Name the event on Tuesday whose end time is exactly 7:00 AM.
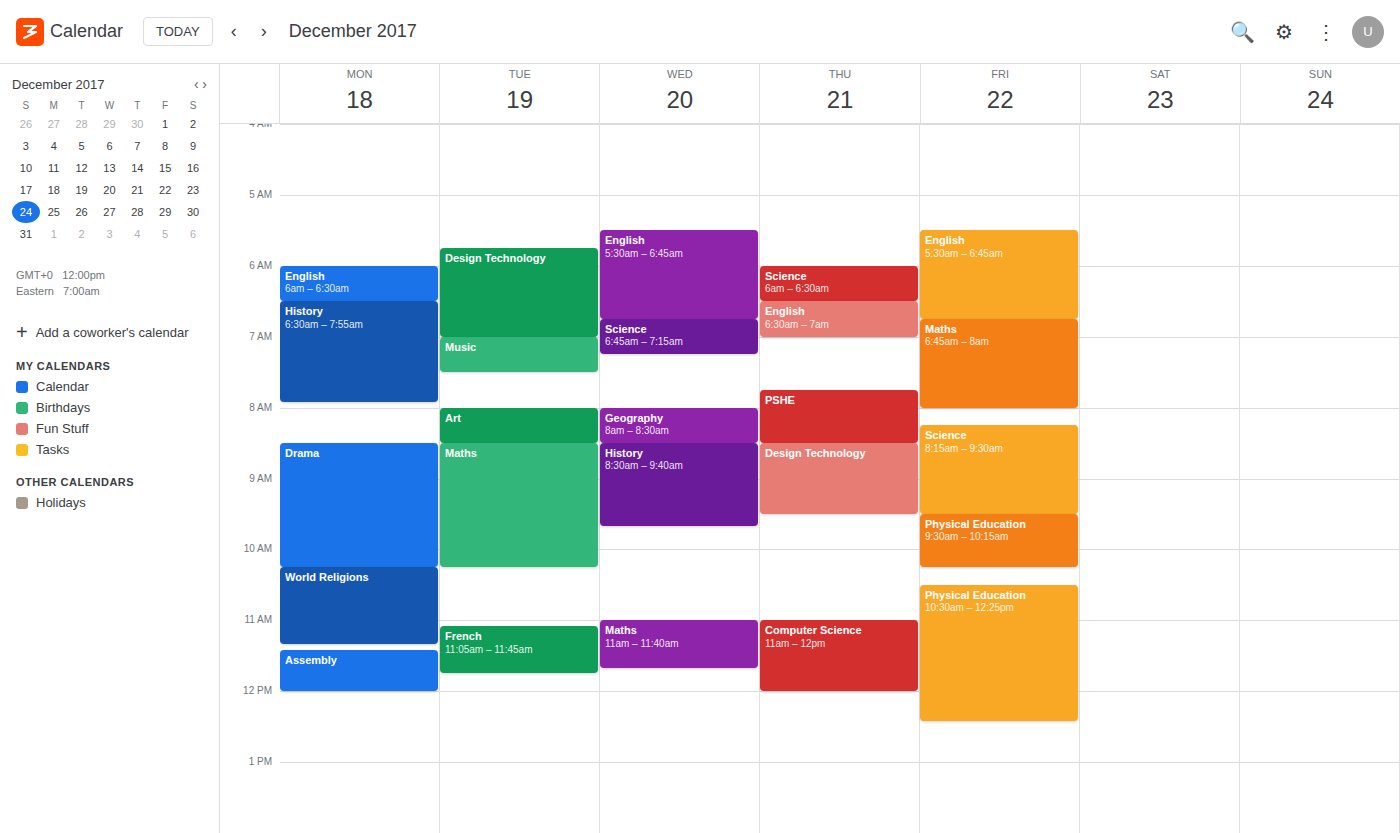
"Design Technology"